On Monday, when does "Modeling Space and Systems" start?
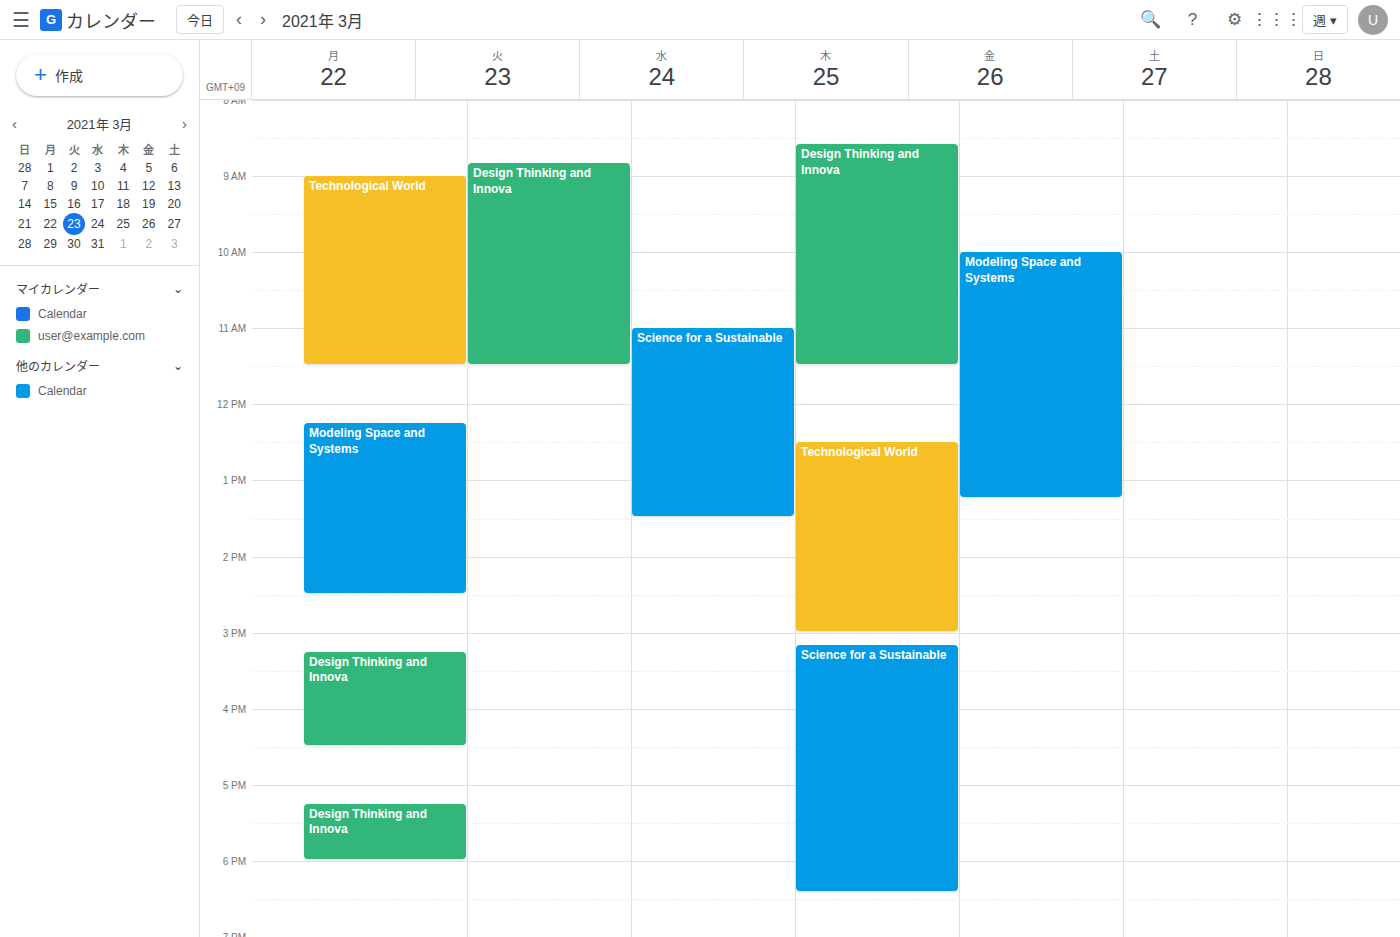
12:15 PM